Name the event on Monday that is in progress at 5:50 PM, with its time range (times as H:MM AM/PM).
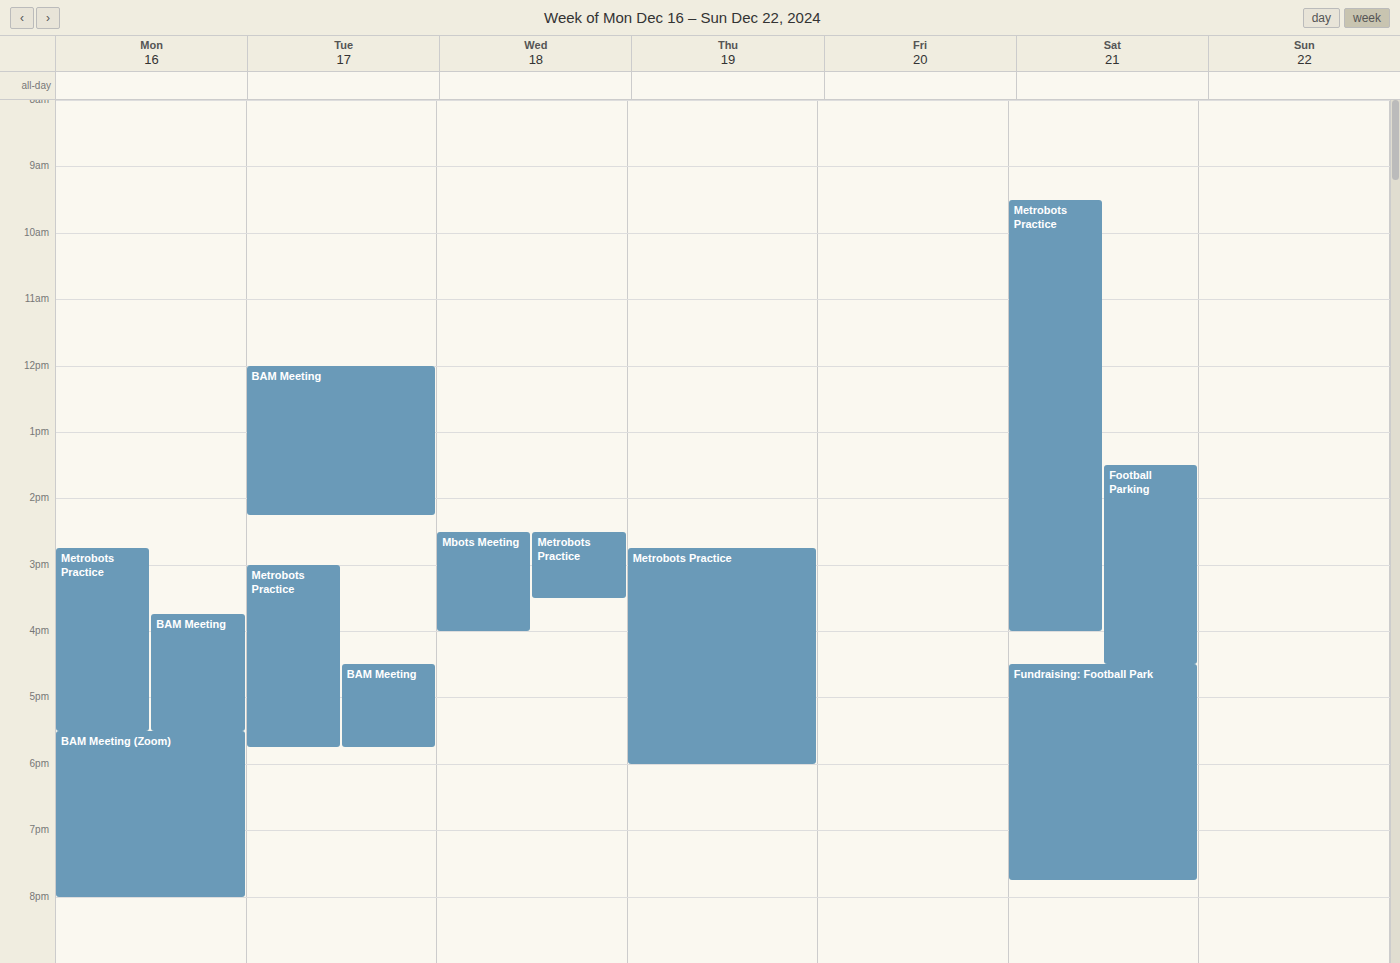
"BAM Meeting (Zoom)", 5:30 PM to 8:00 PM